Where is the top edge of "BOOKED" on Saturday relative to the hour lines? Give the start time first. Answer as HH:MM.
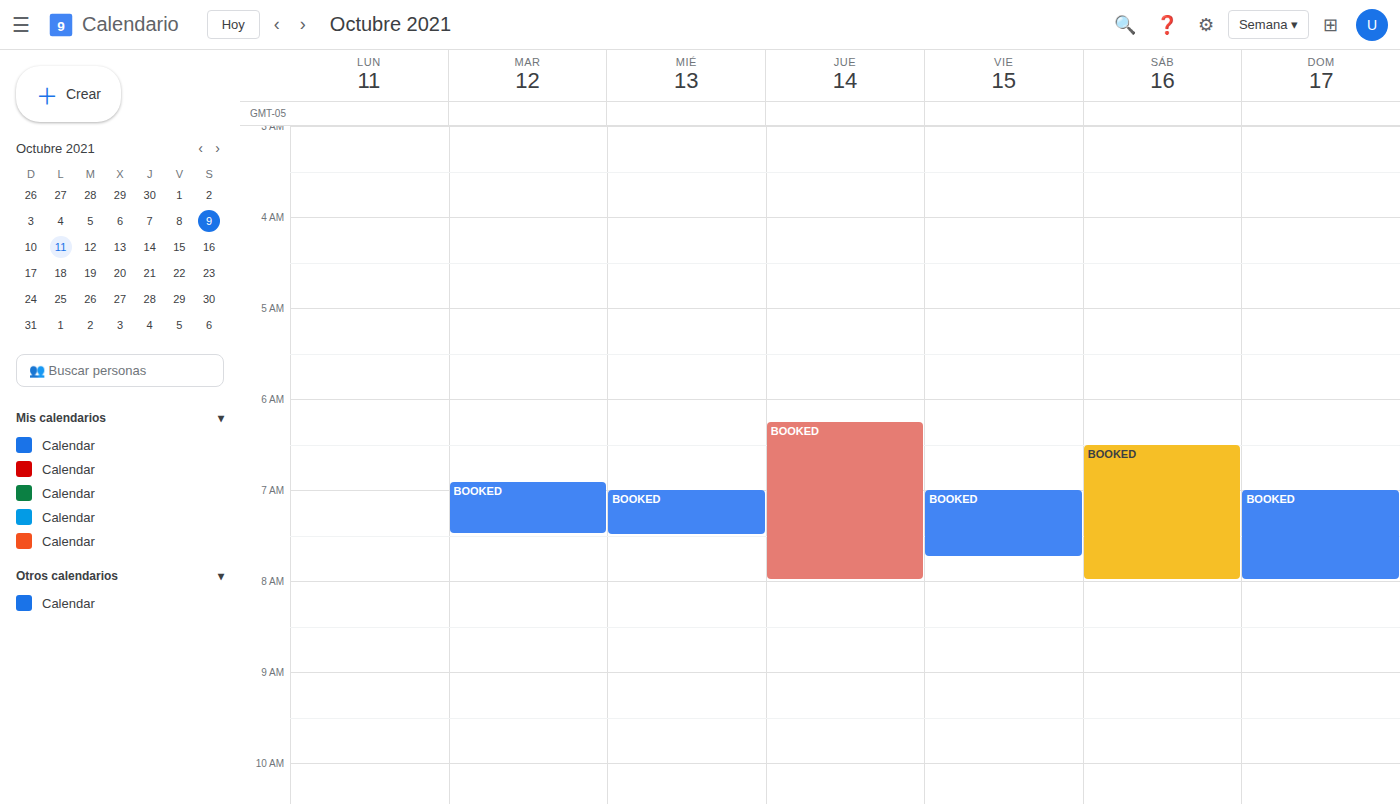
06:30 -- halfway between the 06:00 and 07:00 lines.